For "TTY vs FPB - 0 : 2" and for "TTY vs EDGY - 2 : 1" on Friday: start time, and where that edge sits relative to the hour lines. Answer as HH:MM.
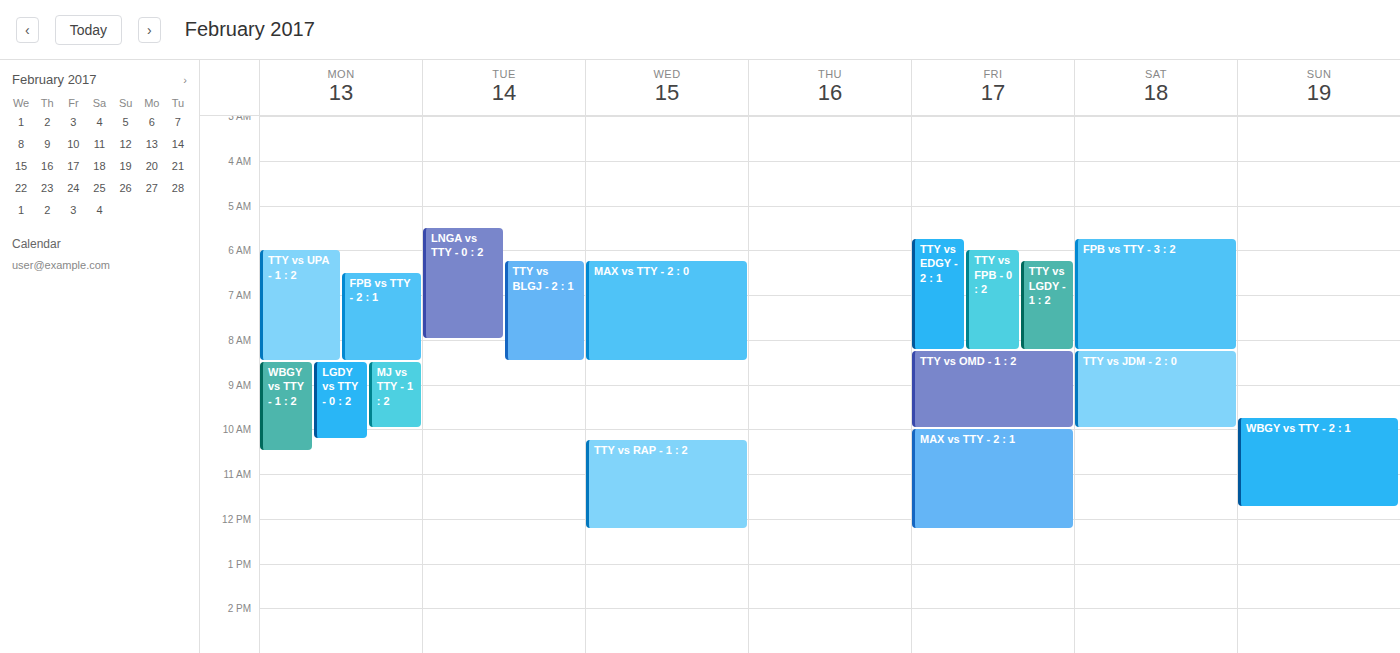
"TTY vs FPB - 0 : 2": 06:00, exactly on the 06:00 line. "TTY vs EDGY - 2 : 1": 05:45, neither: three quarters of the way from the 05:00 line to the 06:00 line.